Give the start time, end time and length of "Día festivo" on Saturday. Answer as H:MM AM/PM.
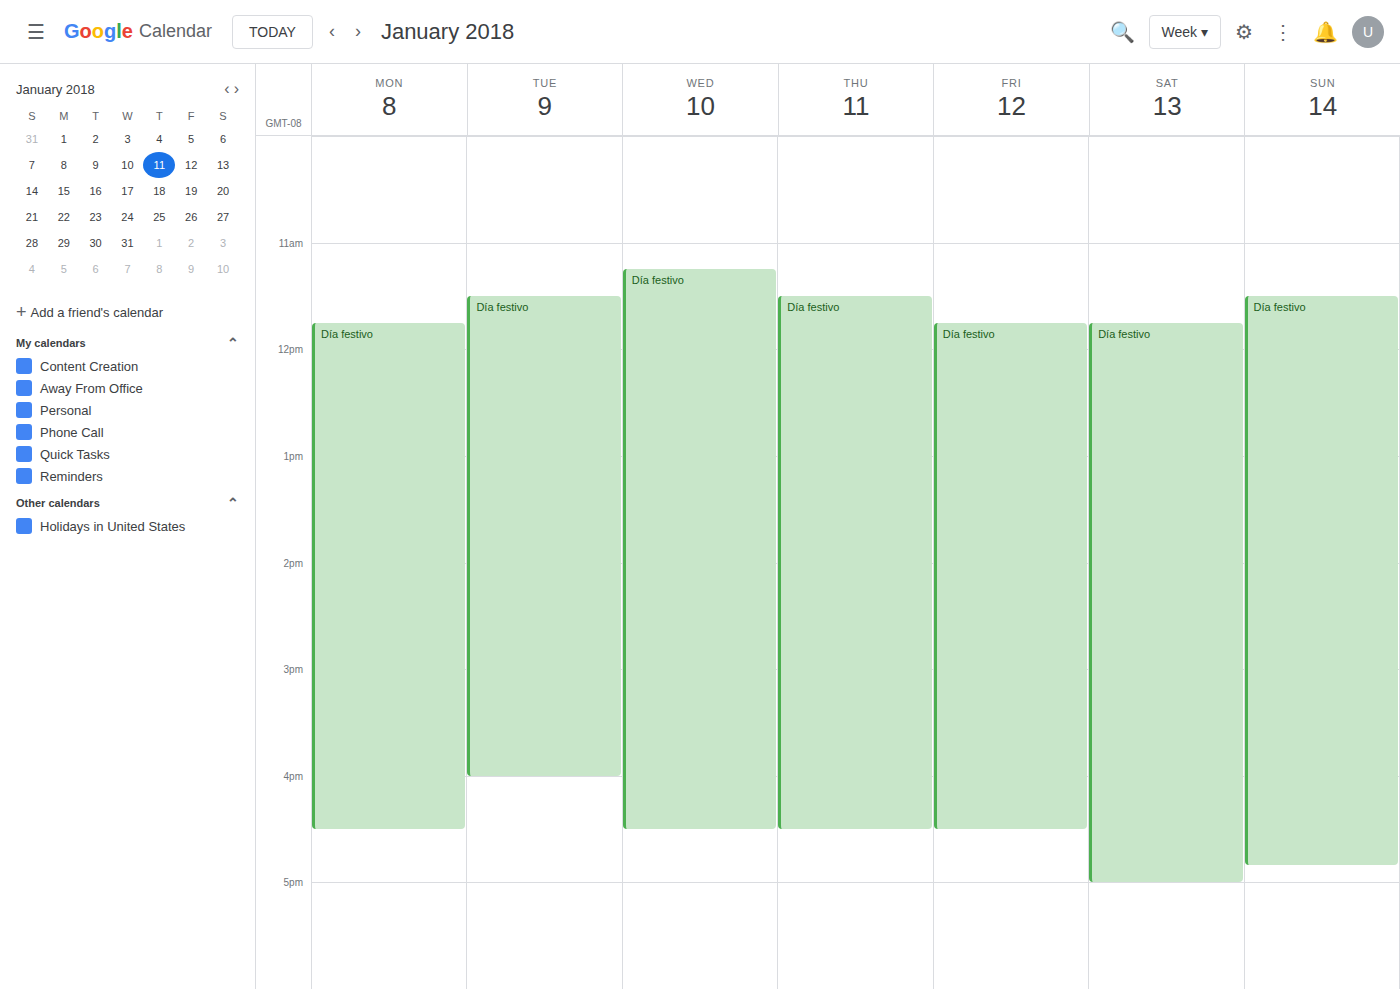
11:45 AM to 5:00 PM, 5 hours 15 minutes